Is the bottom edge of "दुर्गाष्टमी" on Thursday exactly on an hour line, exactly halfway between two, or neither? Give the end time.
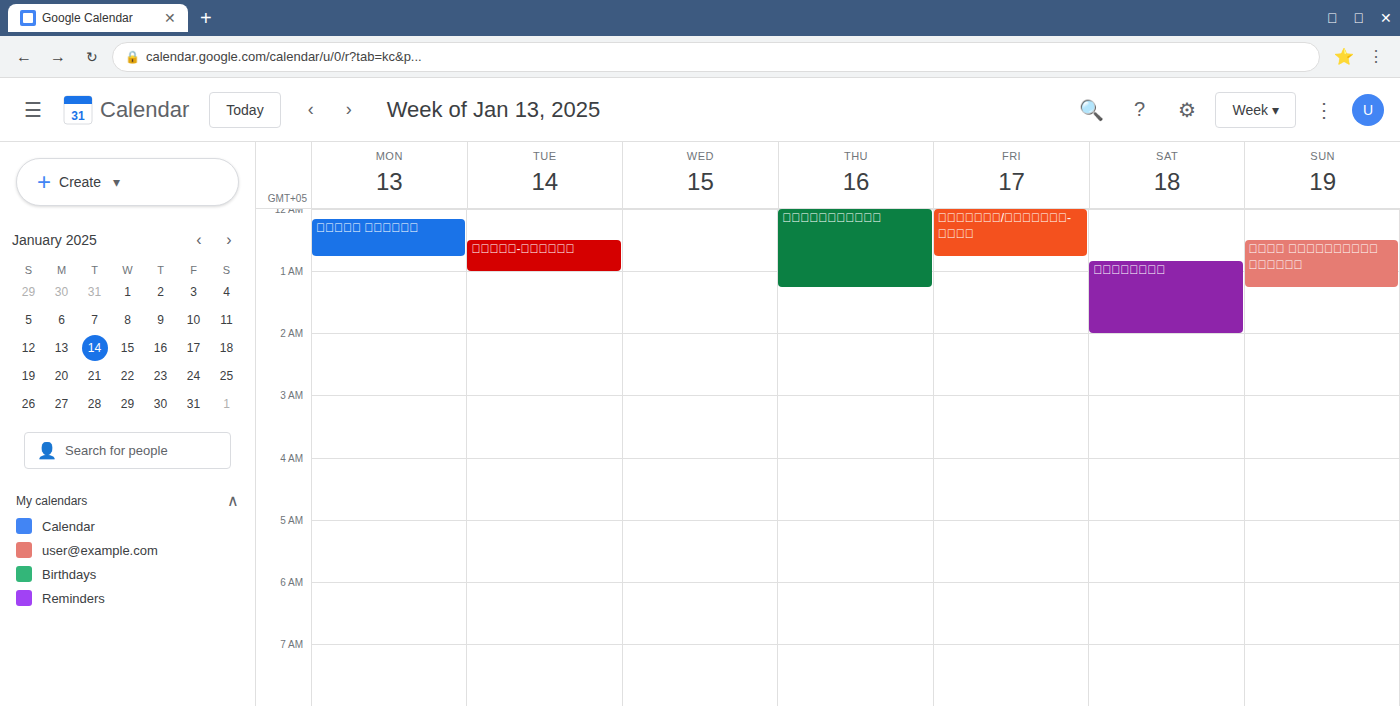
1:15 AM -- neither: a quarter of the way from the 1 AM line to the 2 AM line.